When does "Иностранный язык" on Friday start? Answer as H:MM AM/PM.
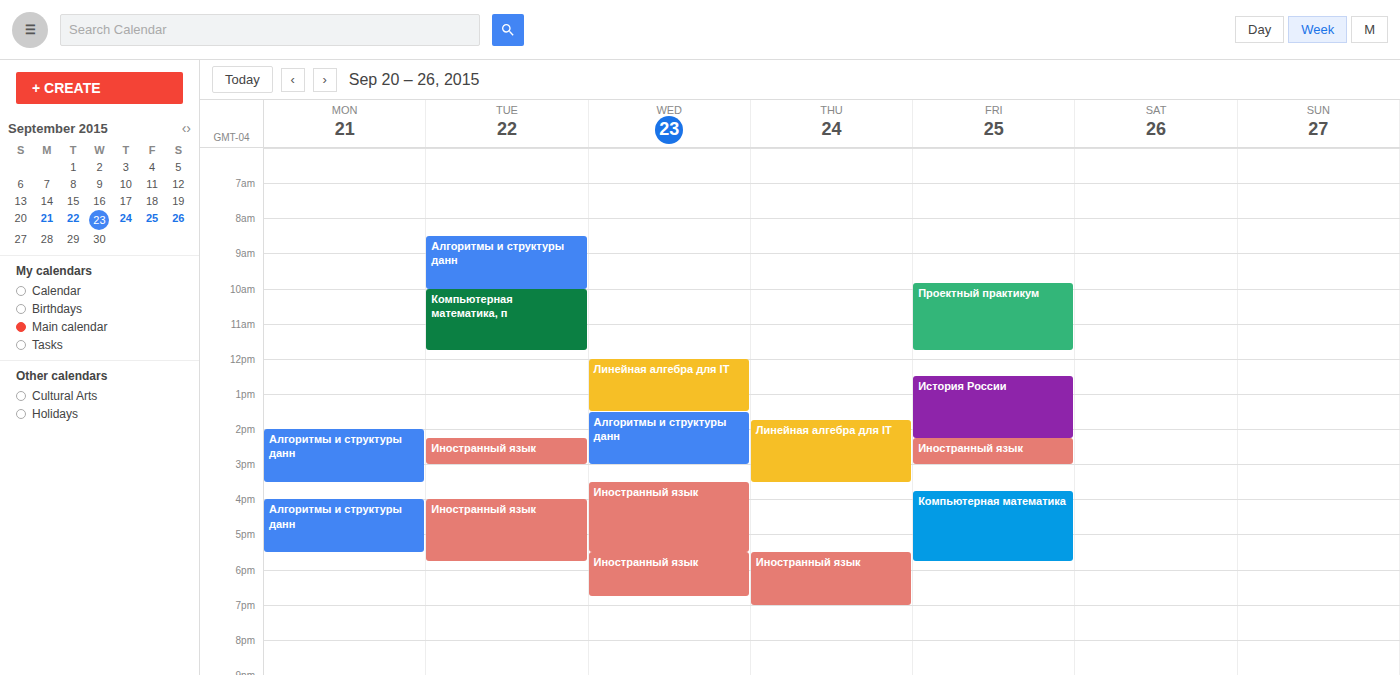
2:15 PM